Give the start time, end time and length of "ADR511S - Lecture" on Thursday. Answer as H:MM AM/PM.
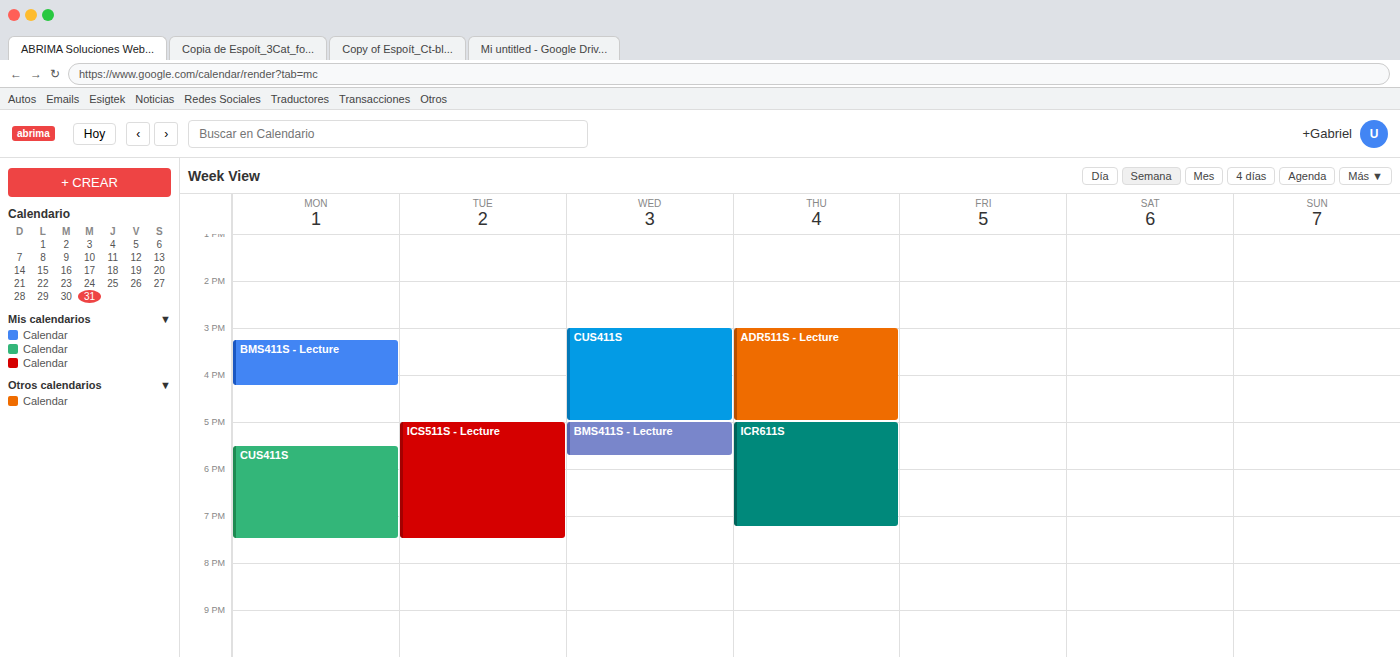
3:00 PM to 5:00 PM, 2 hours